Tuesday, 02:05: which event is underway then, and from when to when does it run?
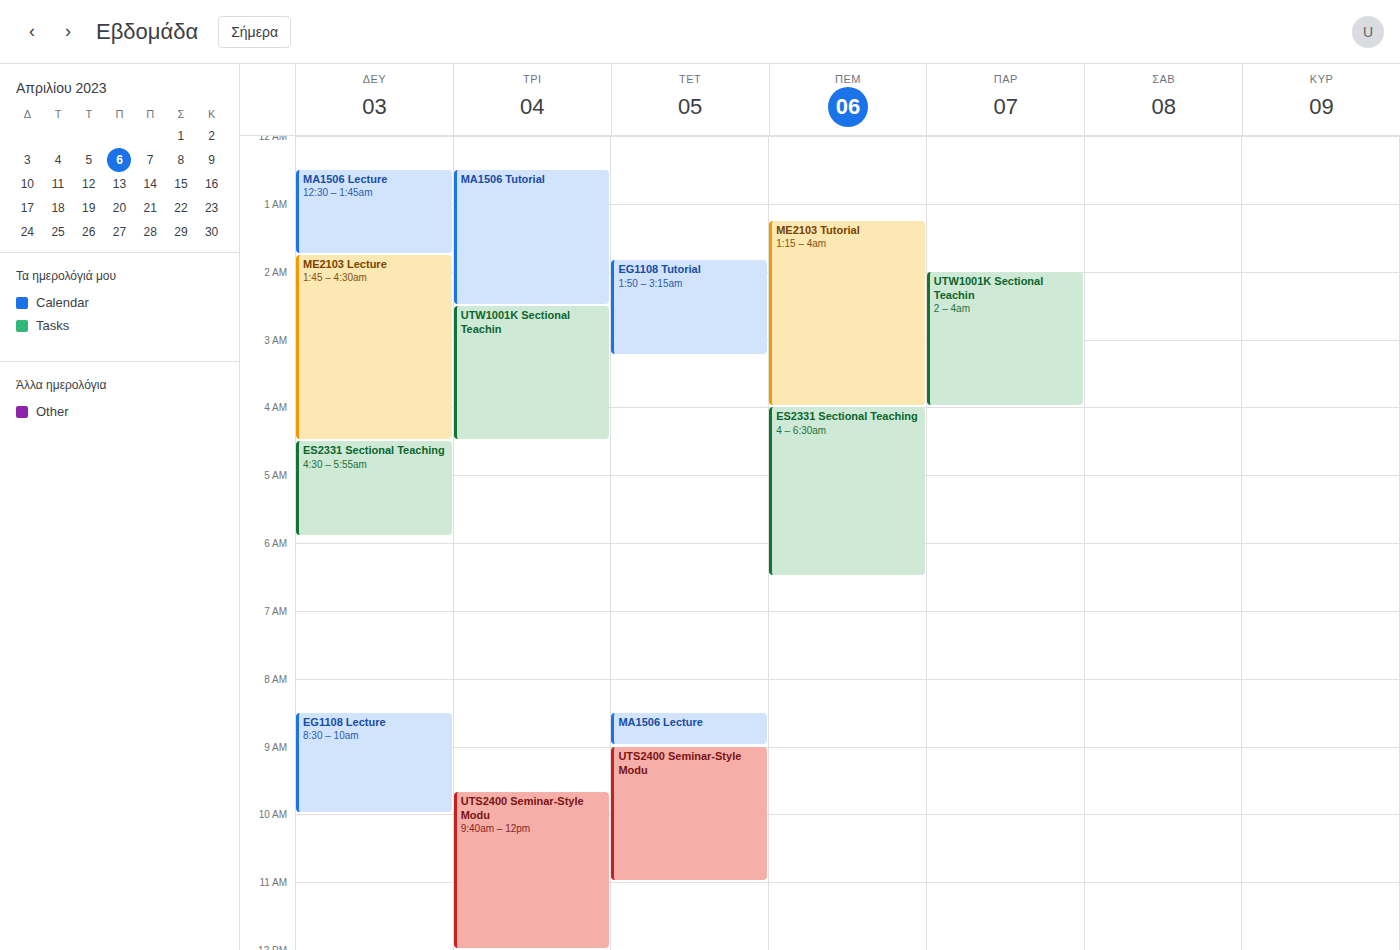
"MA1506 Tutorial", 00:30 to 02:30